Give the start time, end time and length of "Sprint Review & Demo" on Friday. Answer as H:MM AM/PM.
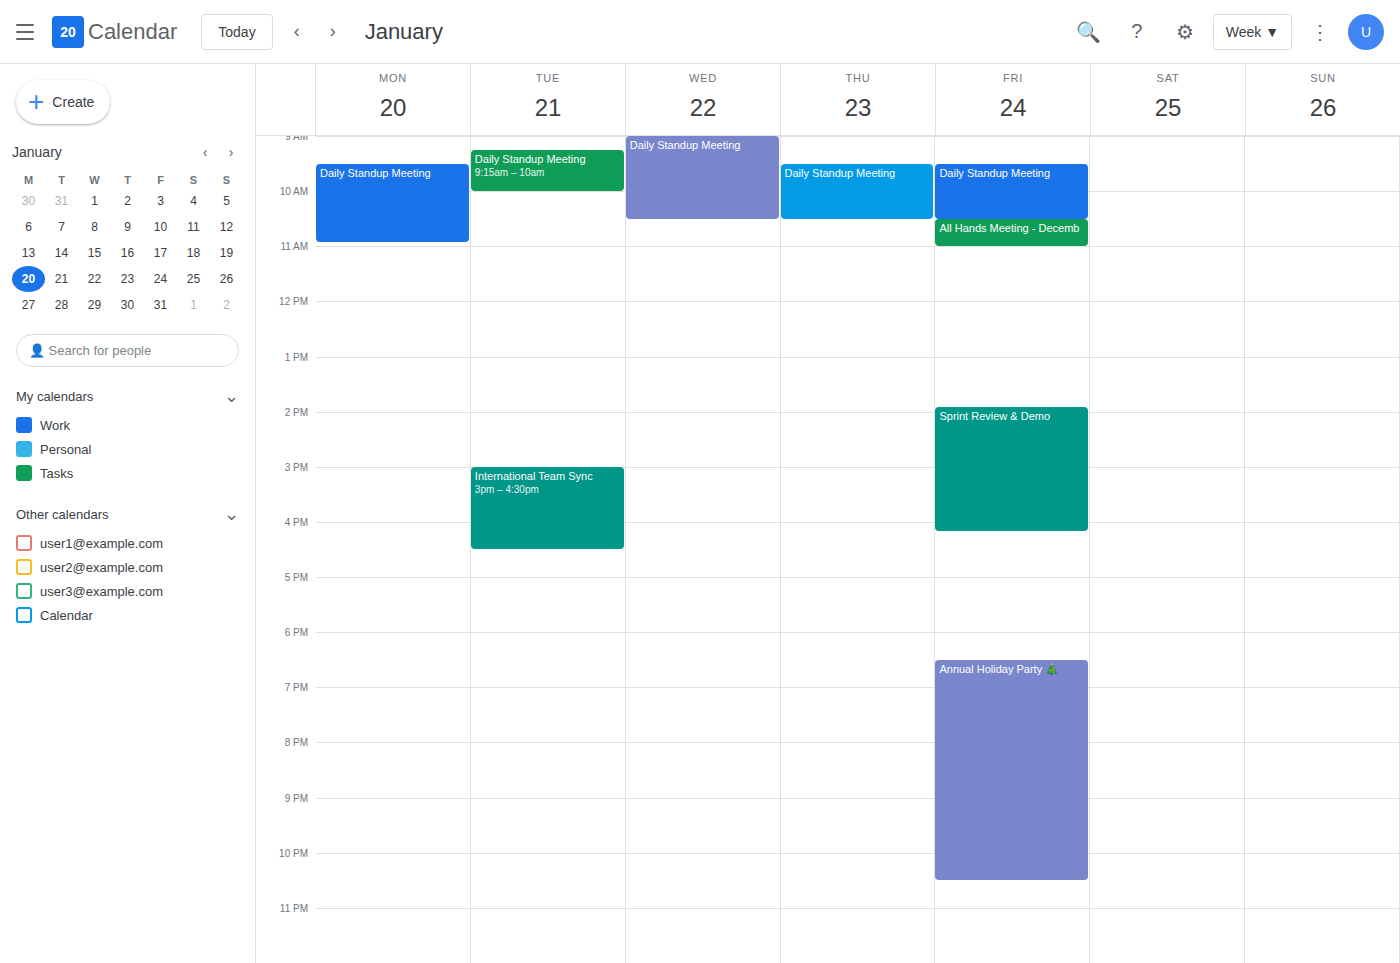
1:55 PM to 4:10 PM, 2 hours 15 minutes